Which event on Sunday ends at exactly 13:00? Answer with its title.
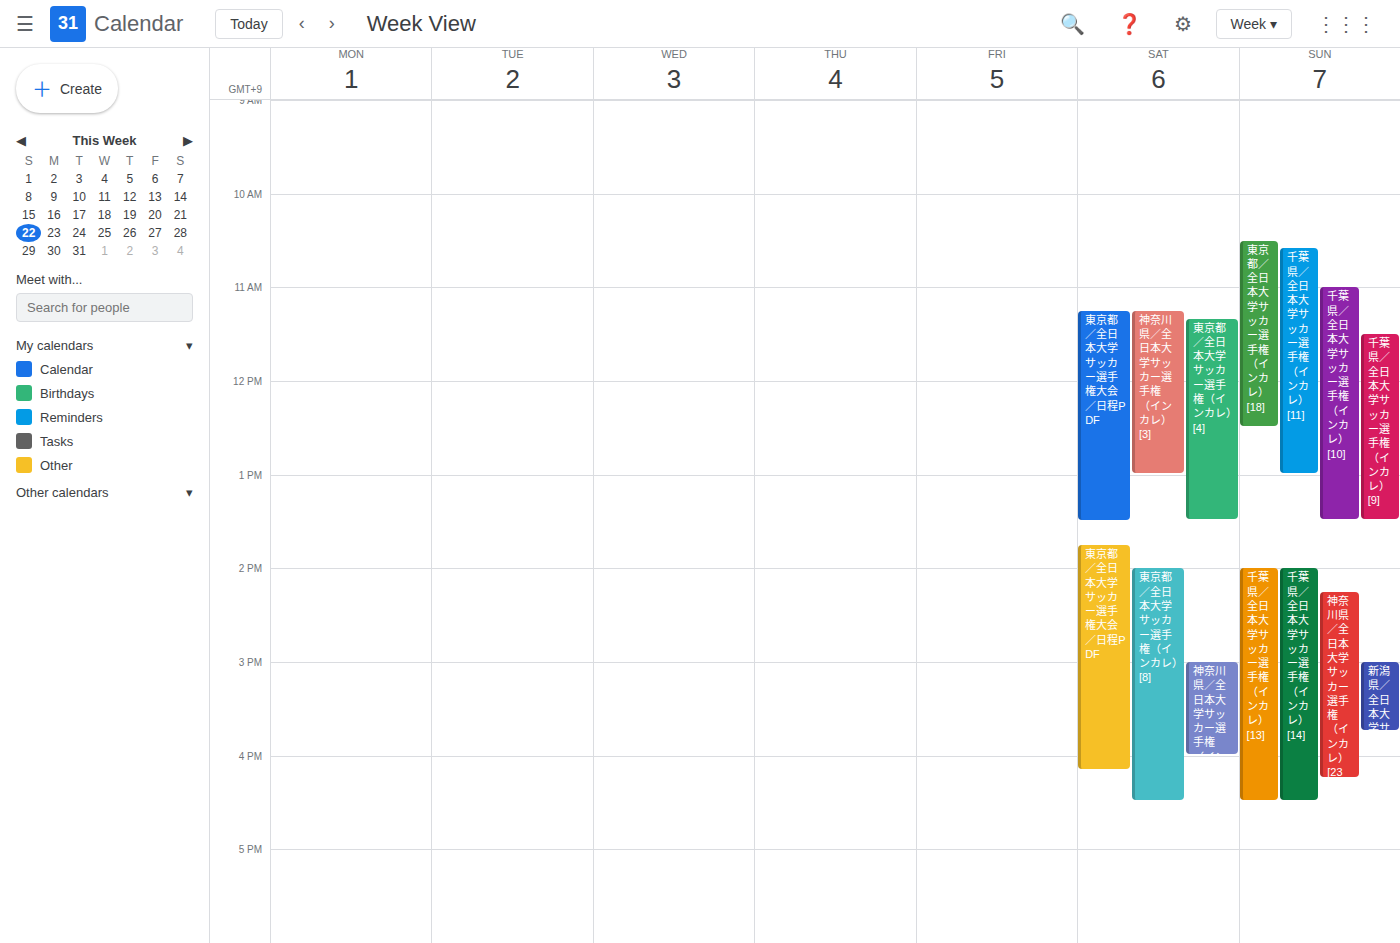
"千葉県／全日本大学サッカー選手権（インカレ）[11]"